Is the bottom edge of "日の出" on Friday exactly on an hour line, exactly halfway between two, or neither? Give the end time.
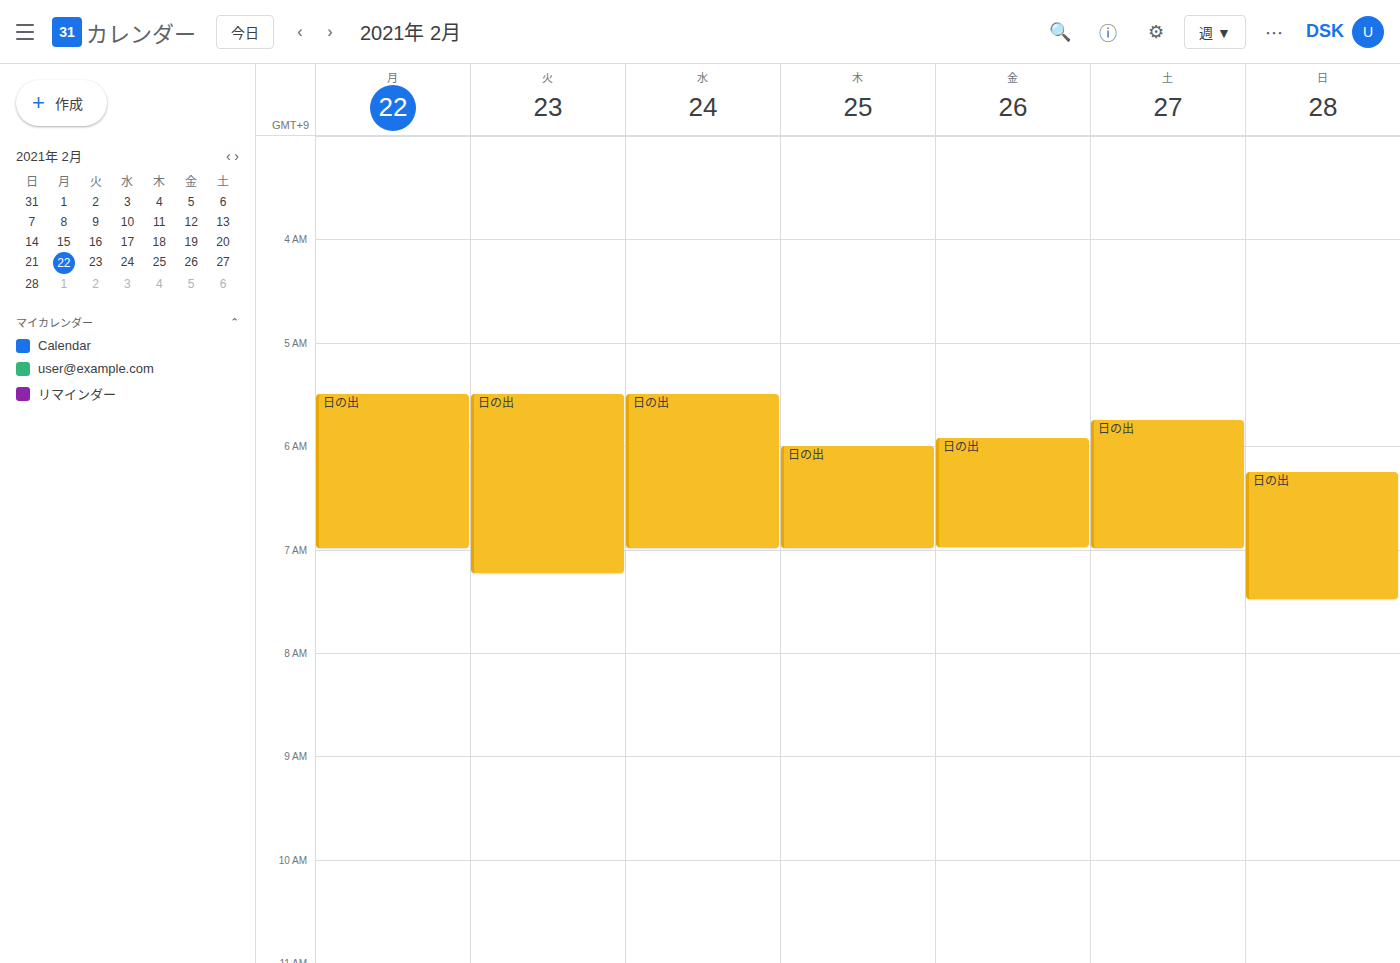
7:00 AM -- exactly on the 7 AM line.